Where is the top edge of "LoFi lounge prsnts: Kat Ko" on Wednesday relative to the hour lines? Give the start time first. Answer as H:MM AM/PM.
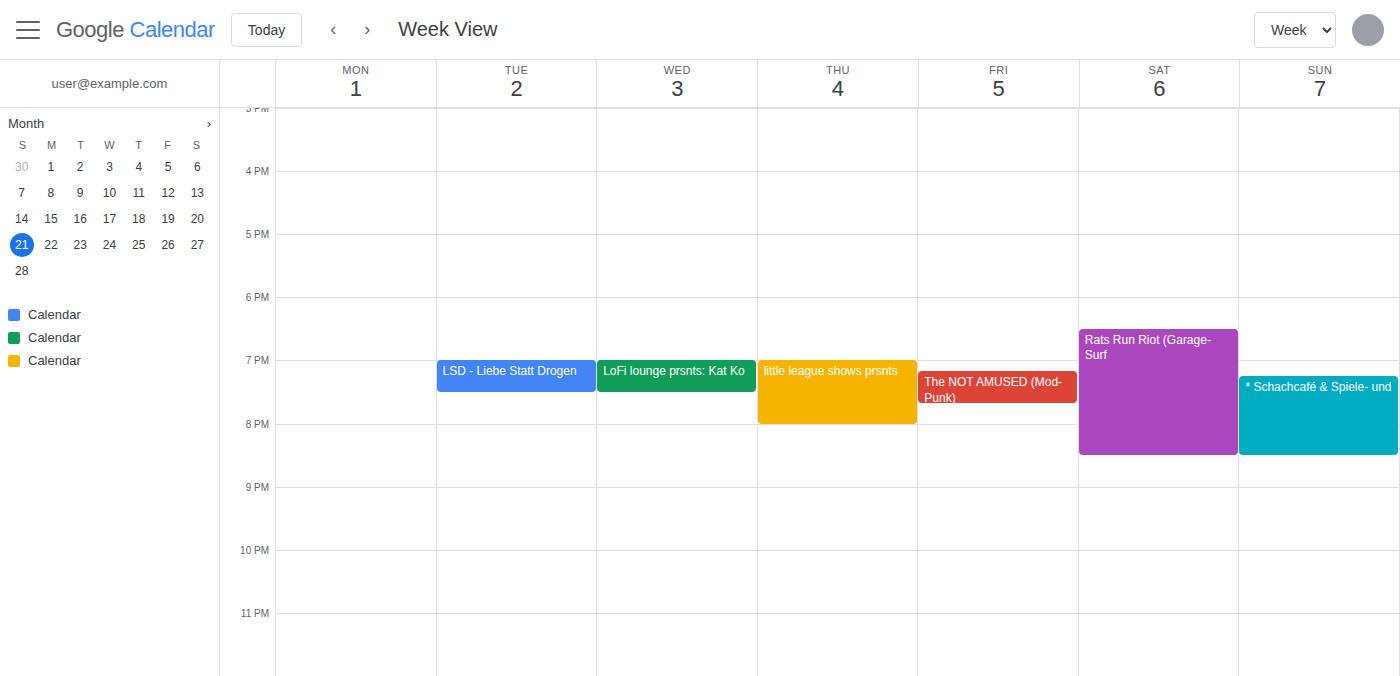
7:00 PM -- exactly on the 7 PM line.